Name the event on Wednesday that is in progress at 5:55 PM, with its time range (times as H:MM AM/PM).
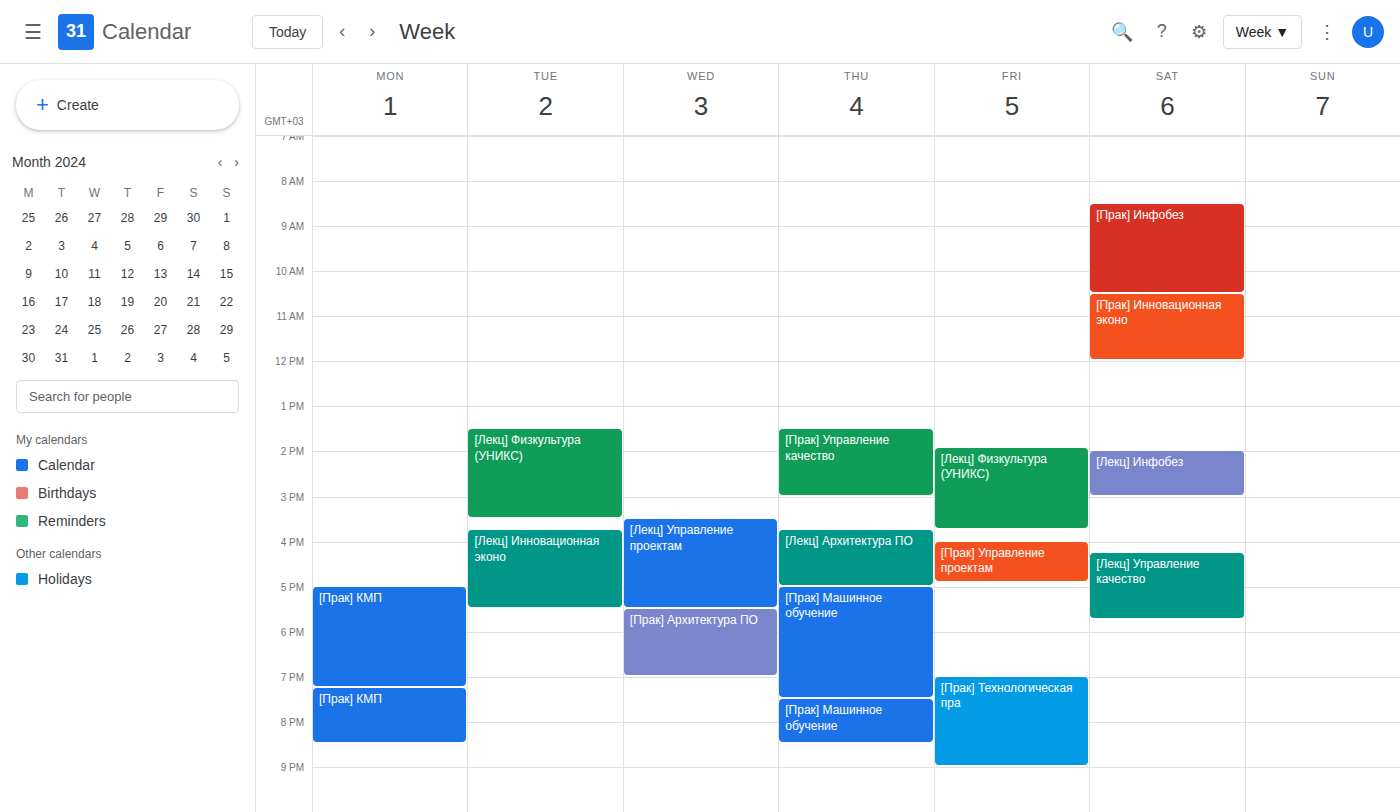
"[Прак] Архитектура ПО", 5:30 PM to 7:00 PM